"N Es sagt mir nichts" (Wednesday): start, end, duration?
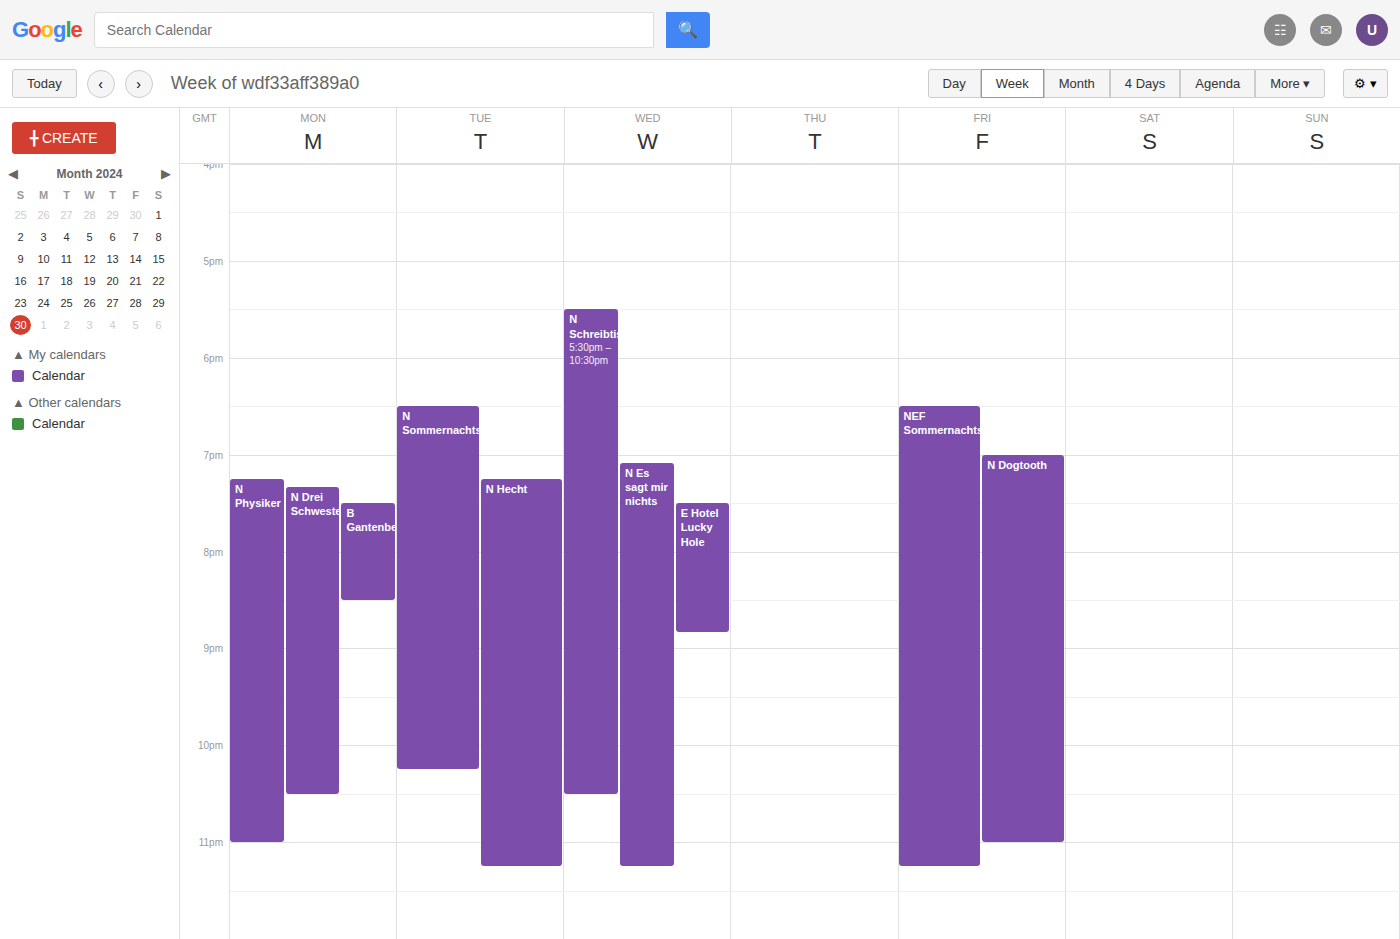
7:05 PM to 11:15 PM, 4 hours 10 minutes